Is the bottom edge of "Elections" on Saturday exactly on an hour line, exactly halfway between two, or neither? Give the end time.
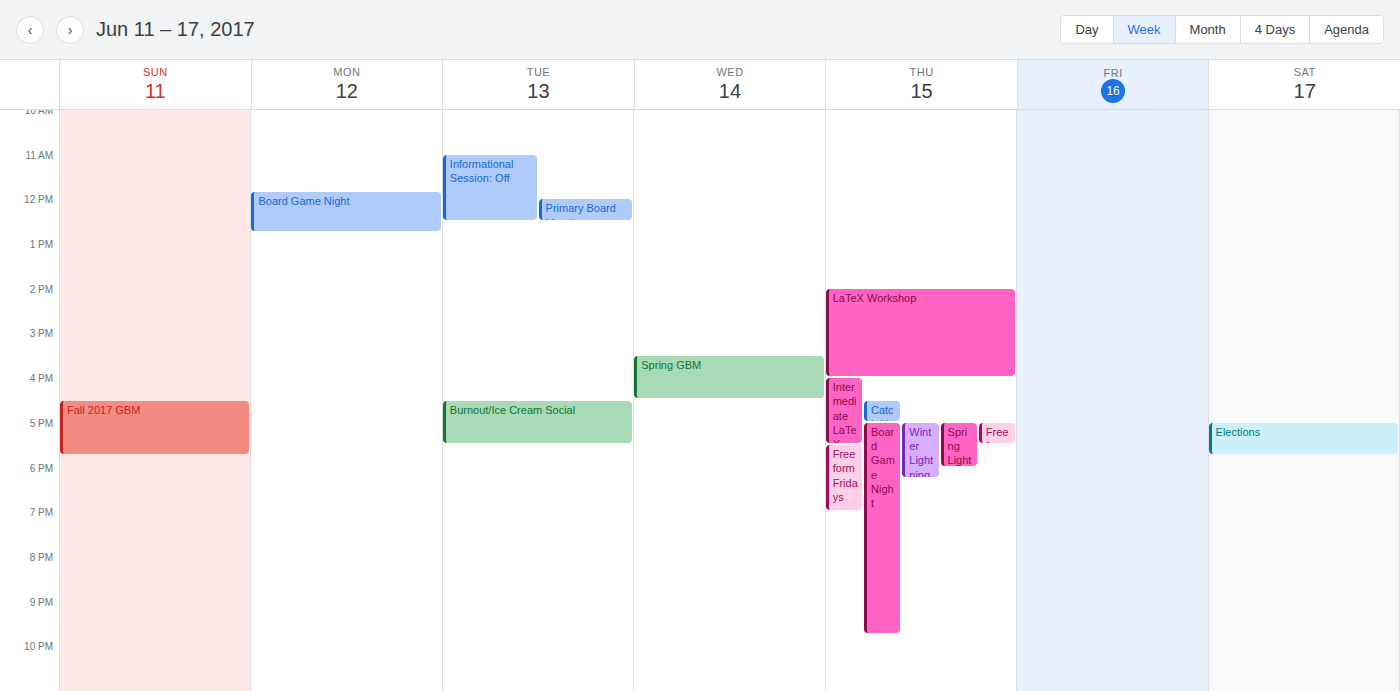
5:45 PM -- neither: three quarters of the way from the 5 PM line to the 6 PM line.